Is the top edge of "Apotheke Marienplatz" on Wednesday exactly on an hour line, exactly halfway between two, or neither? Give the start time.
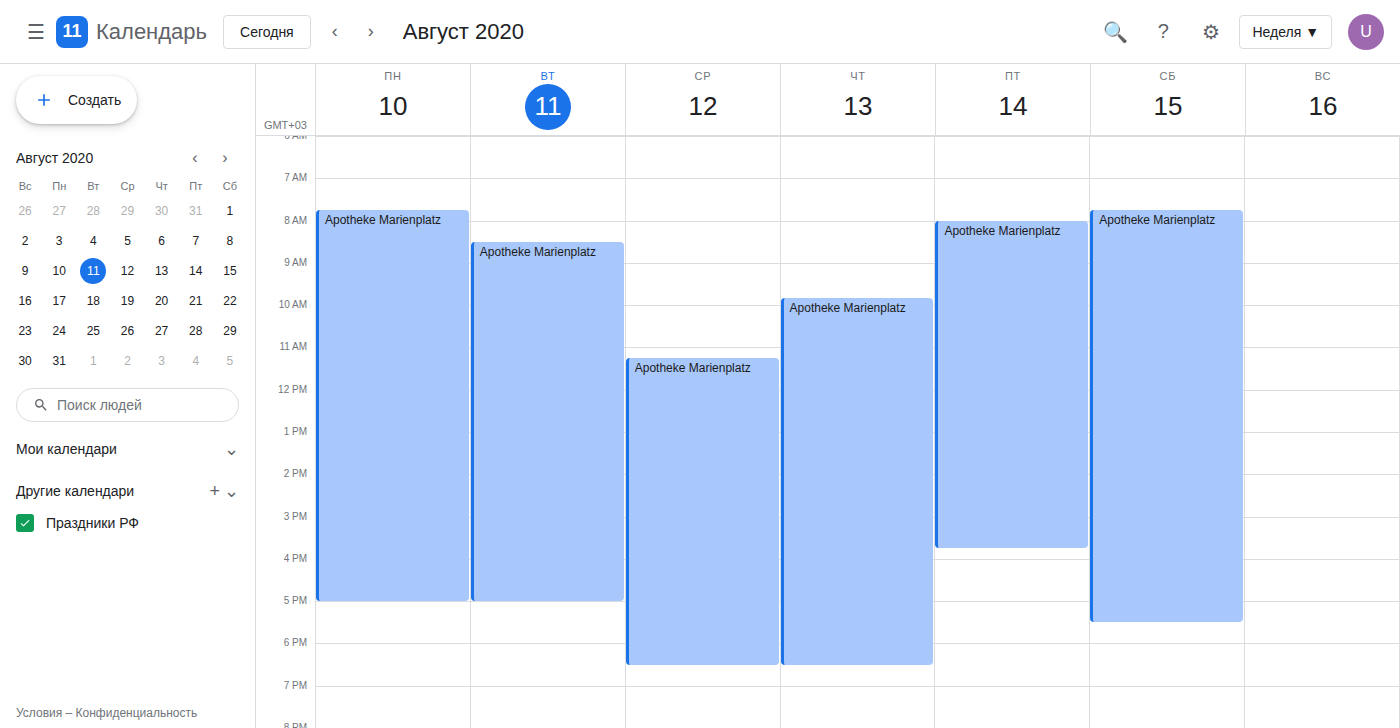
11:15 AM -- neither: a quarter of the way from the 11 AM line to the 12 PM line.